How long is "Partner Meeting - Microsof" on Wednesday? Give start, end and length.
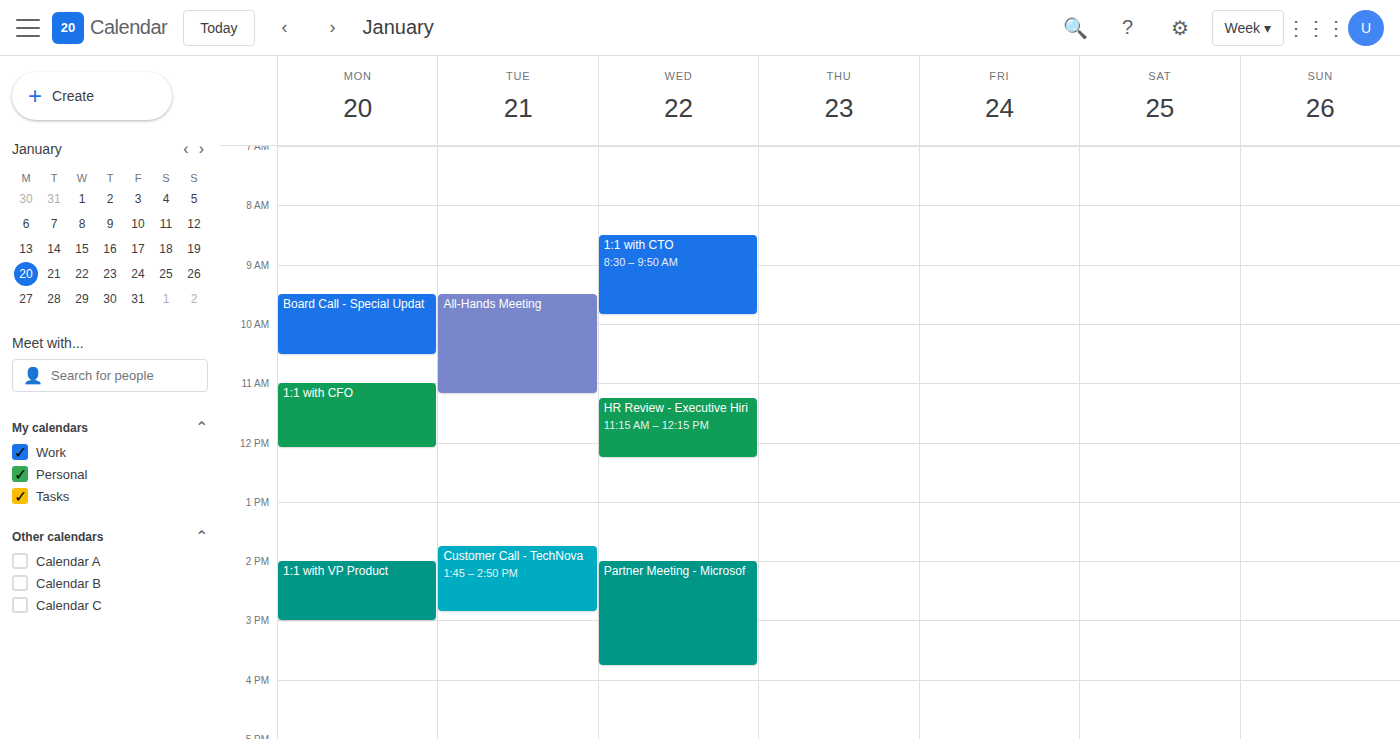
2:00 PM to 3:45 PM, 1 hour 45 minutes